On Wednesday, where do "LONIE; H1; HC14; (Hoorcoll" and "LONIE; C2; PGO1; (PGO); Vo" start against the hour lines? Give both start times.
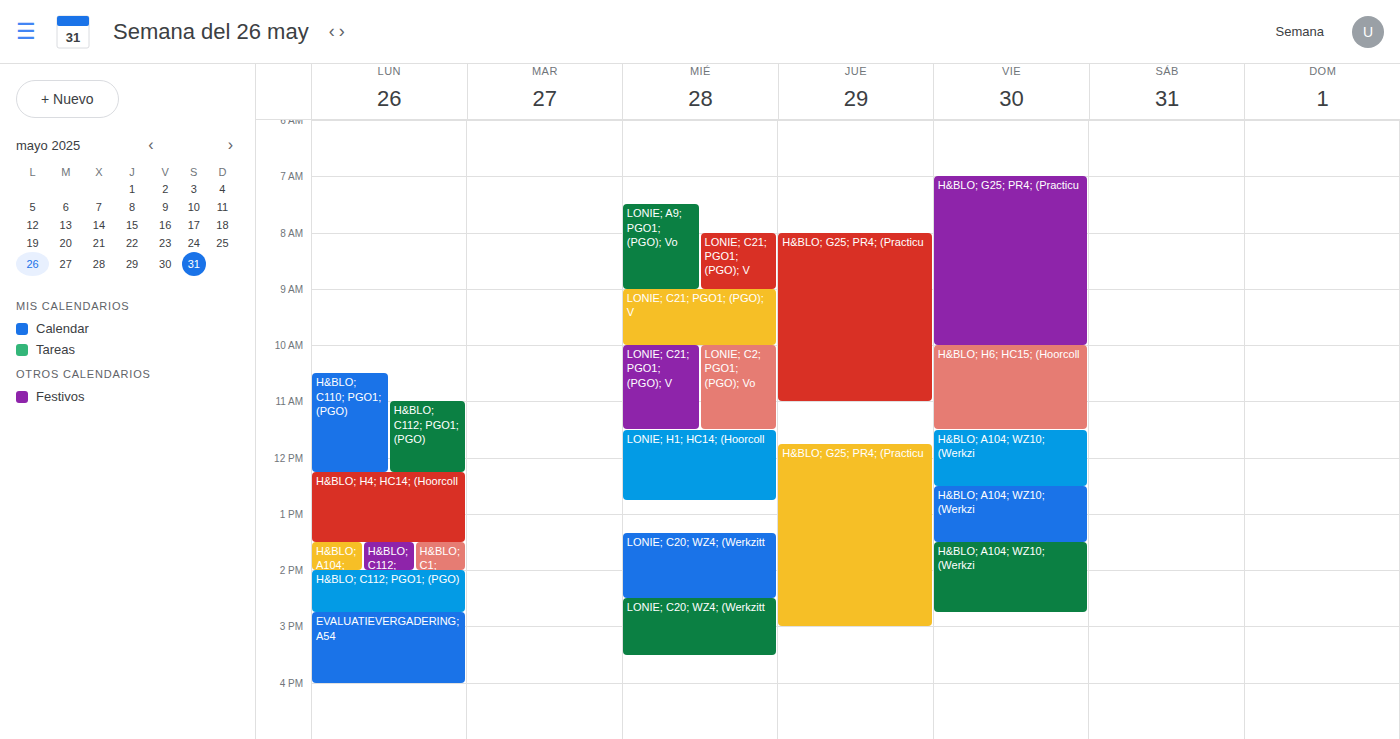
"LONIE; H1; HC14; (Hoorcoll": 11:30 AM, halfway between the 11 AM and 12 PM lines. "LONIE; C2; PGO1; (PGO); Vo": 10:00 AM, exactly on the 10 AM line.